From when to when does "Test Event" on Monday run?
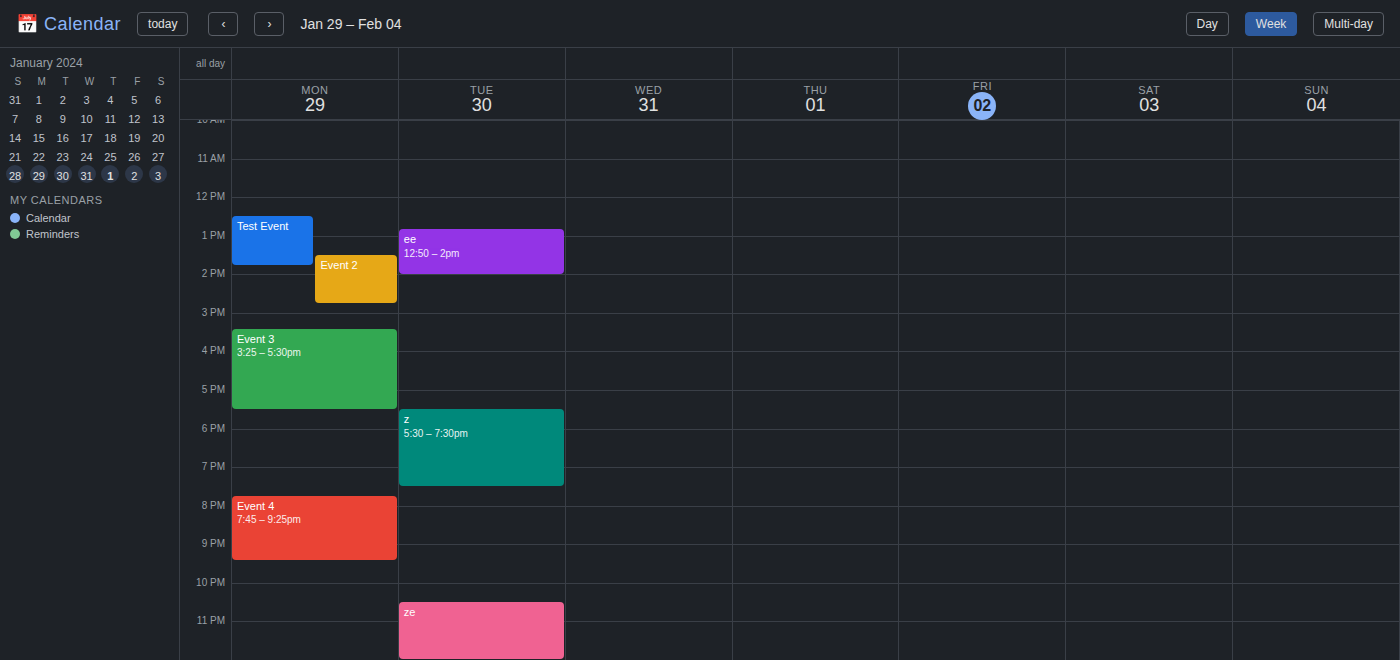
12:30 PM to 1:45 PM